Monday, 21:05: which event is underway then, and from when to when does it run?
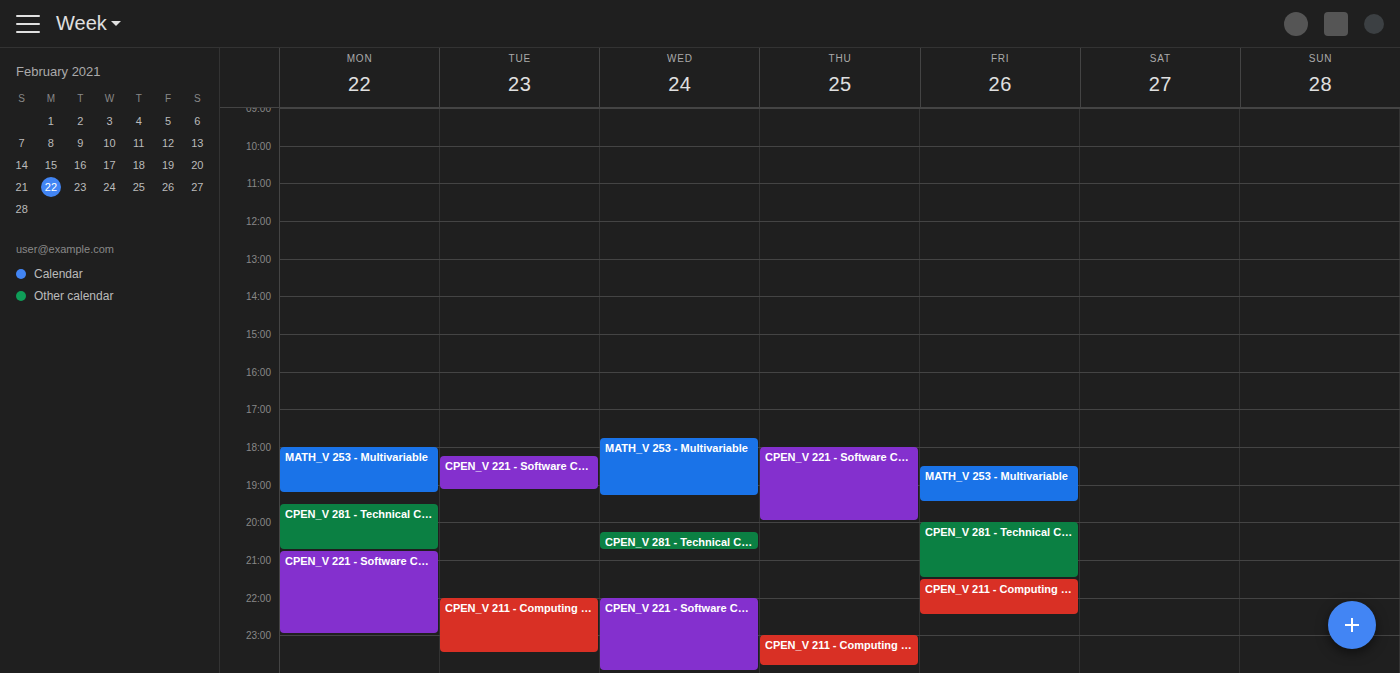
"CPEN_V 221 - Software Cons", 20:45 to 23:00